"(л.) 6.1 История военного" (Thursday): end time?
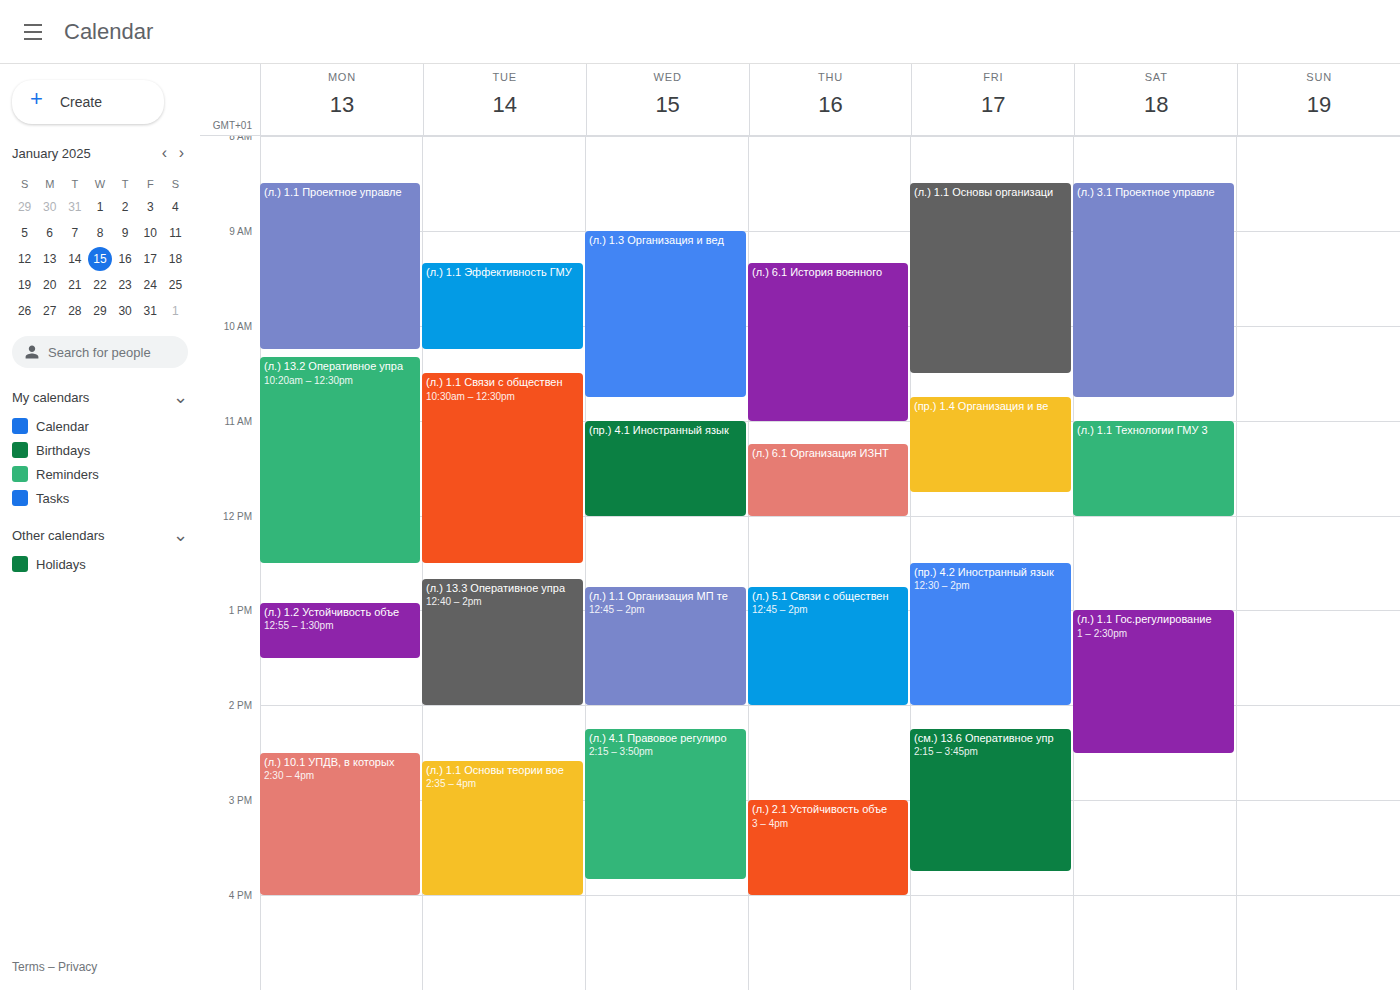
11:00 AM